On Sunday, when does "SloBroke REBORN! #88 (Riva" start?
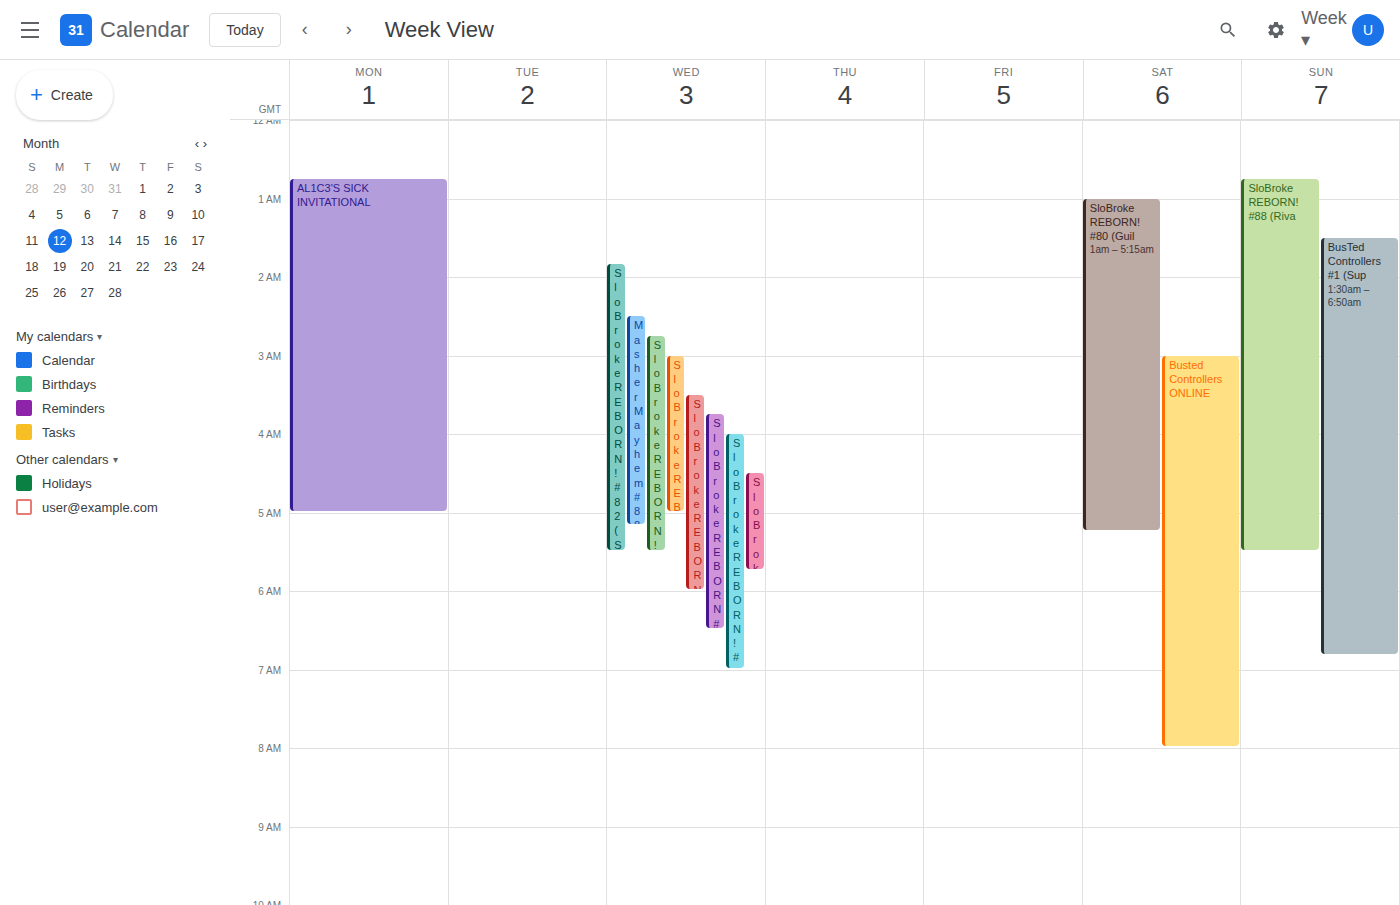
12:45 AM